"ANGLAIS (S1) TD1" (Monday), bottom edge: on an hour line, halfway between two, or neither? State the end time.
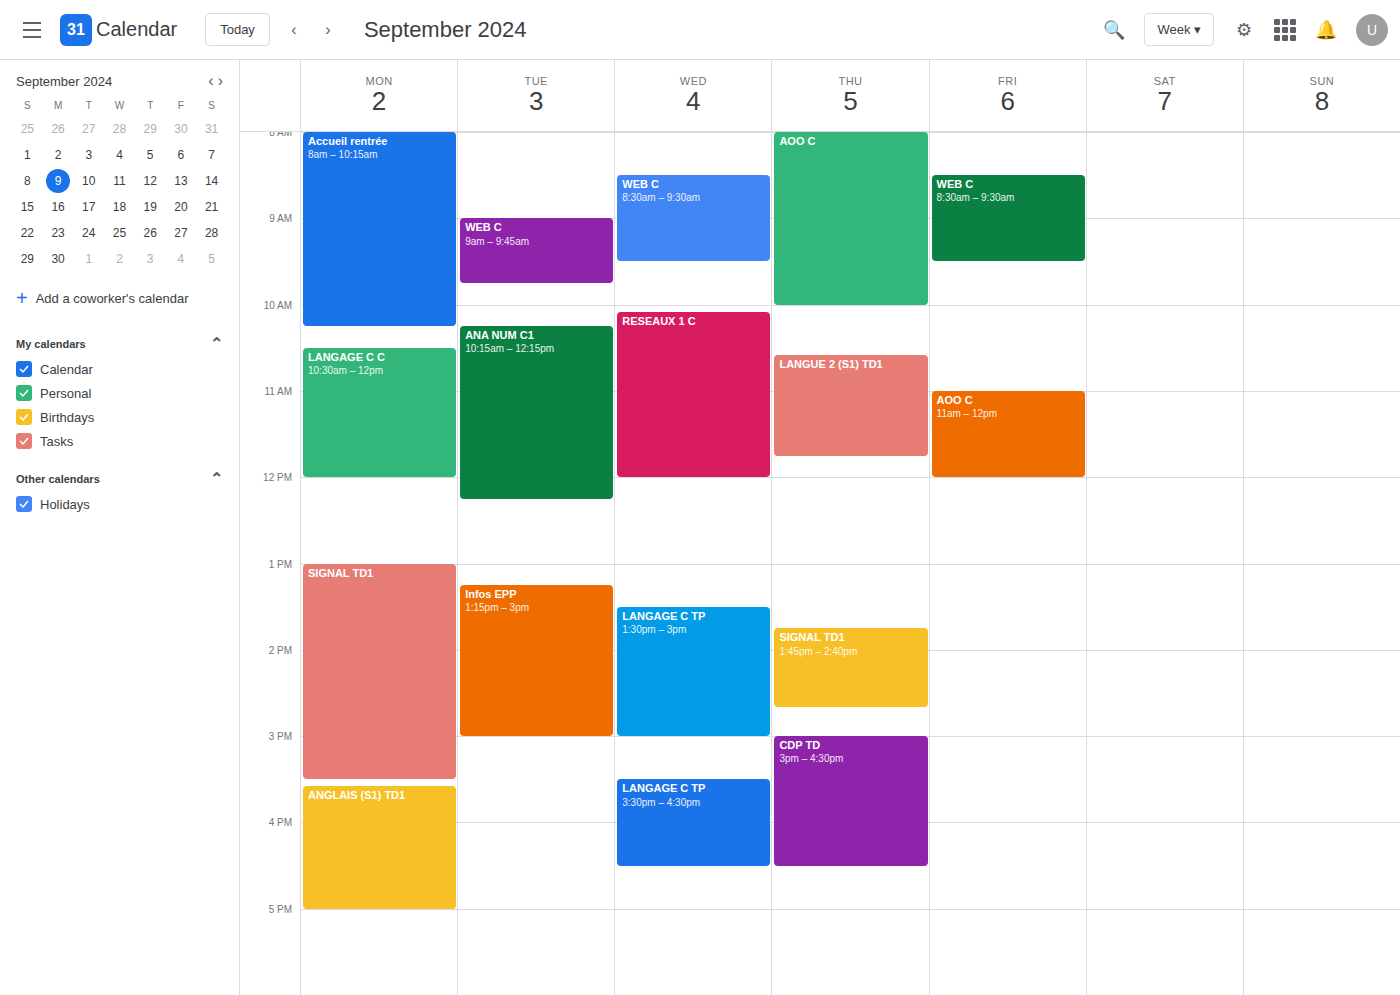
5:00 PM -- exactly on the 5 PM line.